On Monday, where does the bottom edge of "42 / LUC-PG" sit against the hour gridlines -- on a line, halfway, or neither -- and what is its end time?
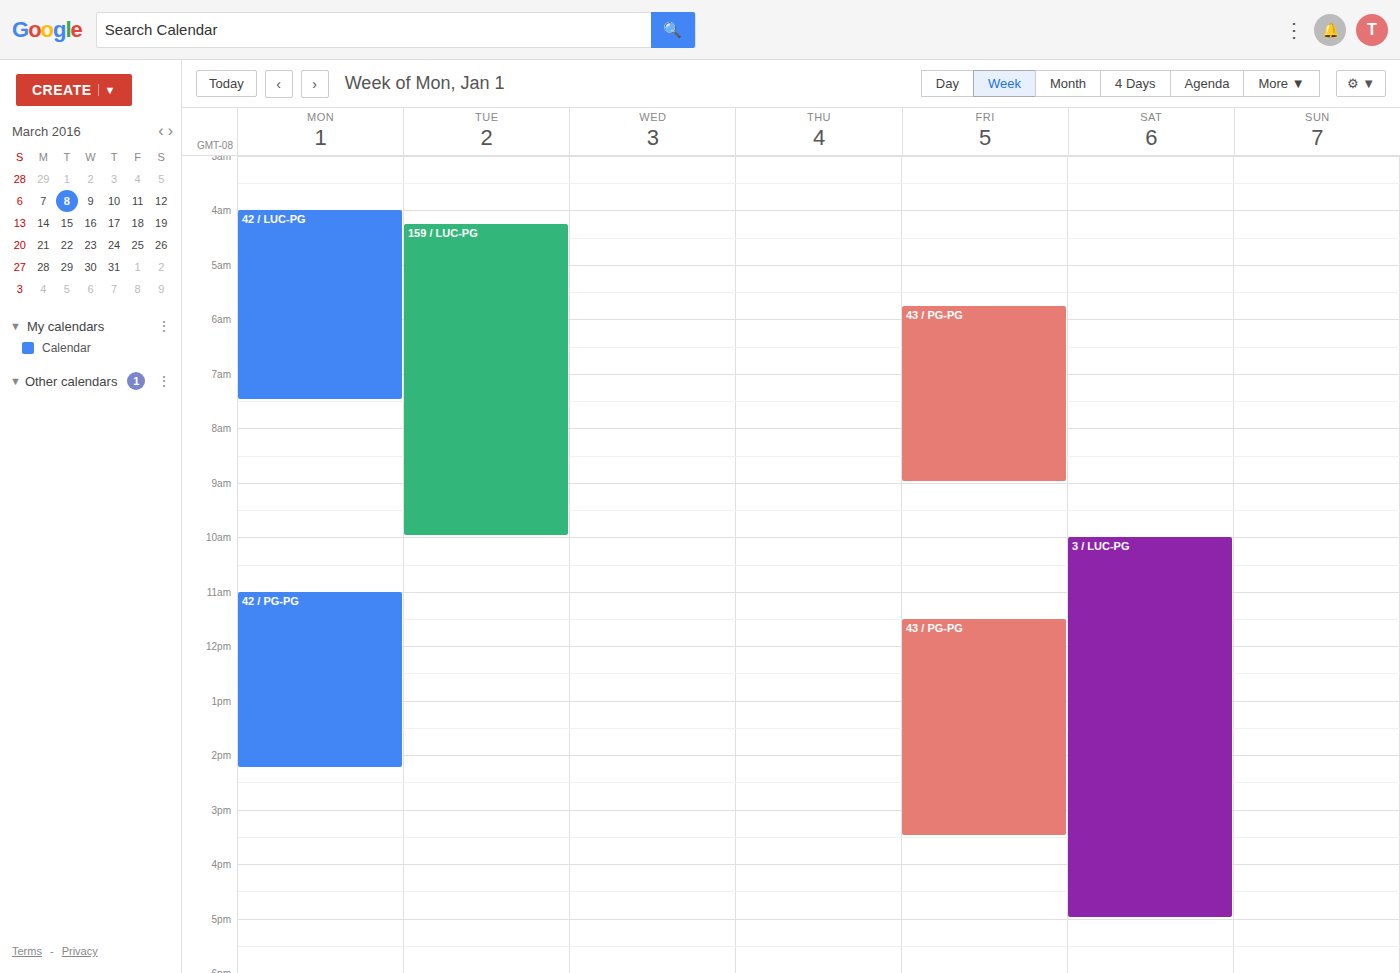
7:30 AM -- halfway between the 7 AM and 8 AM lines.